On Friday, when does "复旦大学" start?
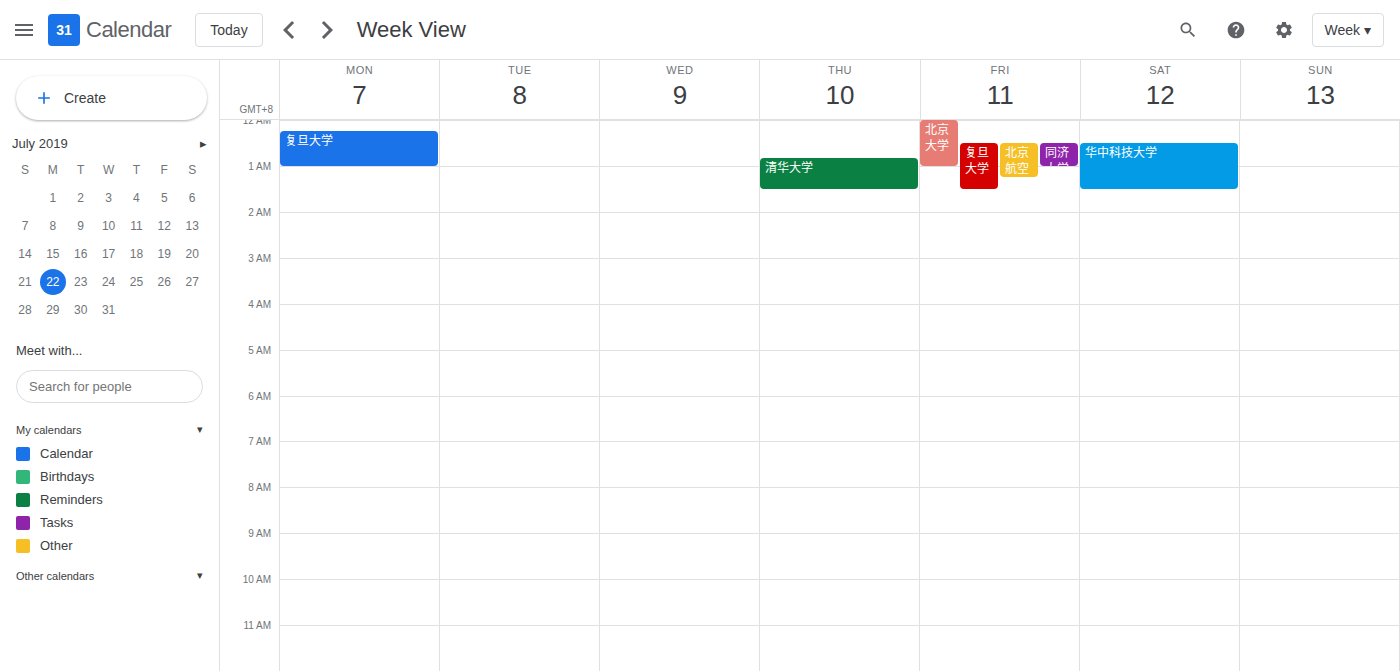
00:30